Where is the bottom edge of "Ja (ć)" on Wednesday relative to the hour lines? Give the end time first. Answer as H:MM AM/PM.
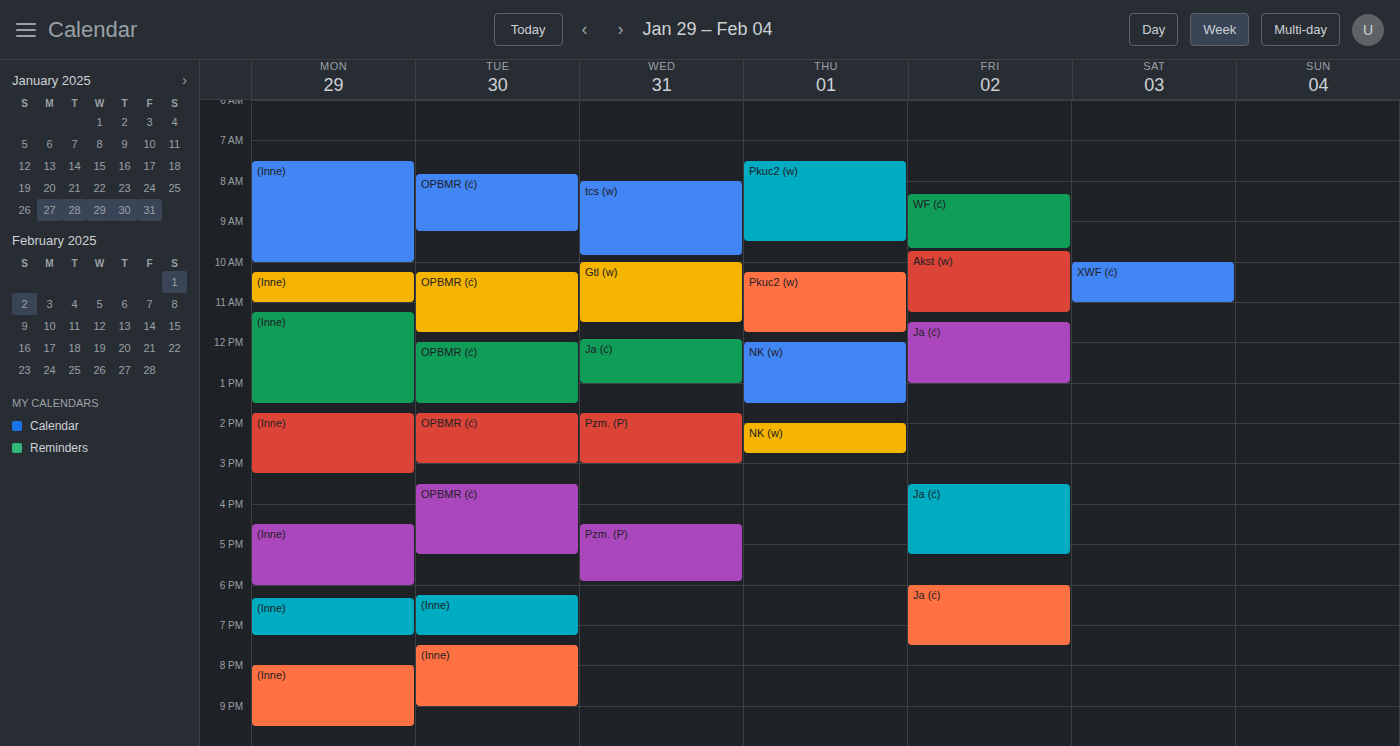
1:00 PM -- exactly on the 1 PM line.